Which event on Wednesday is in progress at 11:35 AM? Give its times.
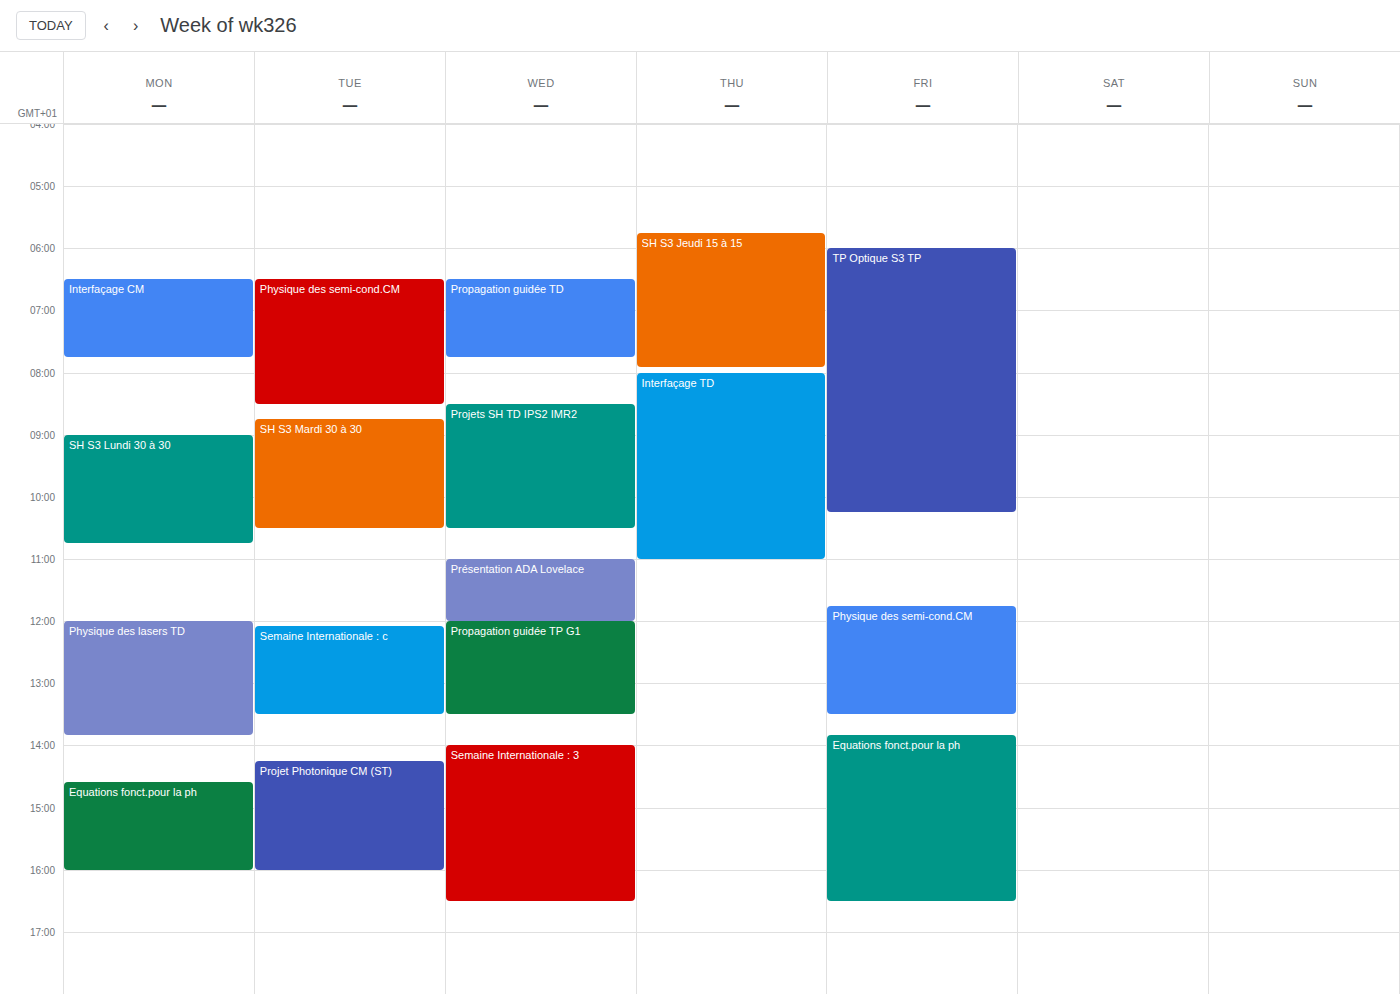
"Présentation ADA Lovelace", 11:00 AM to 12:00 PM